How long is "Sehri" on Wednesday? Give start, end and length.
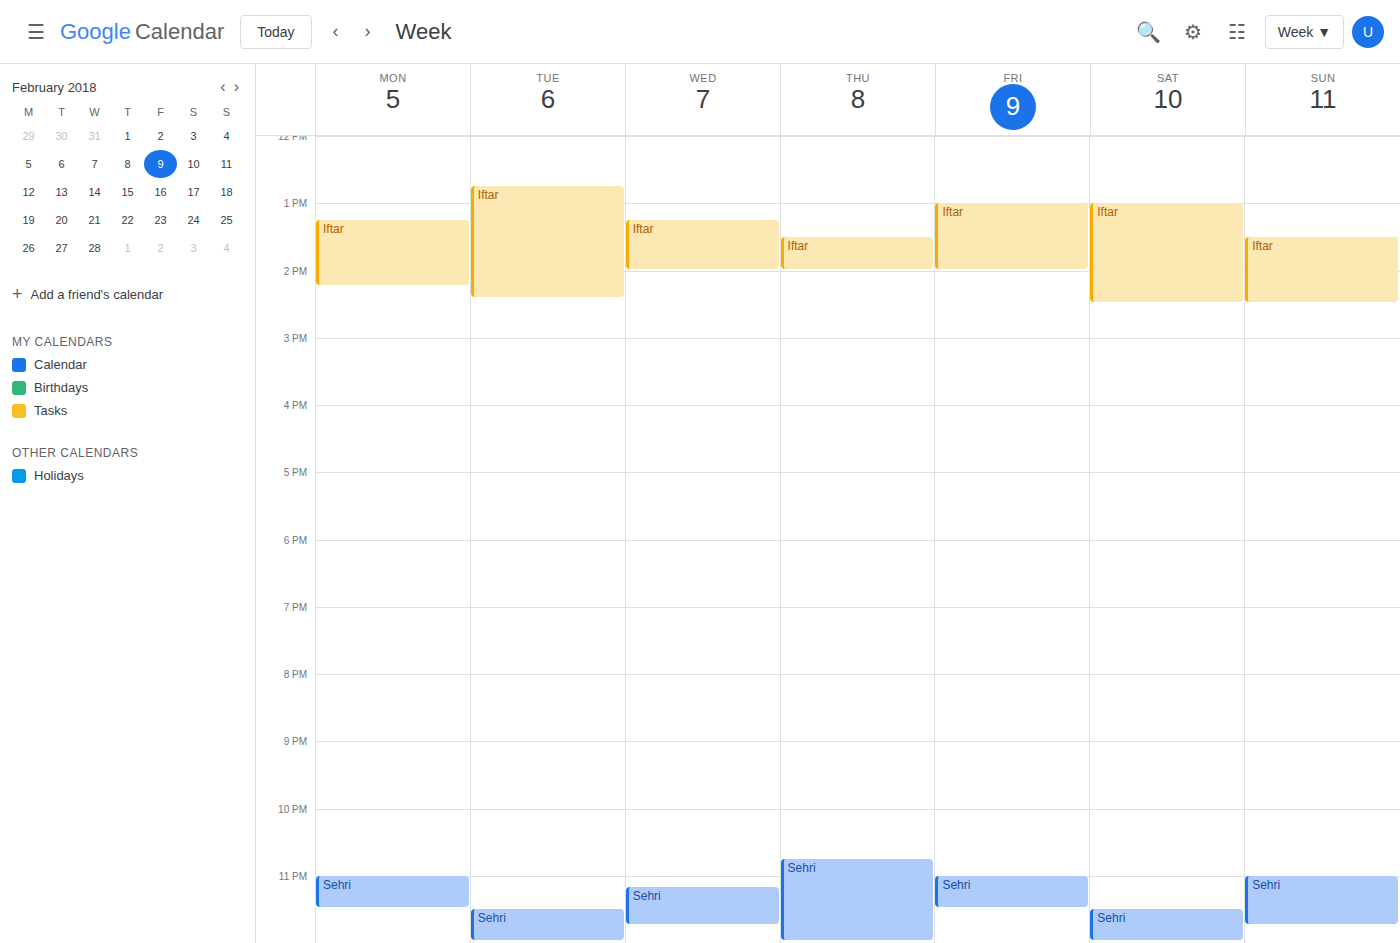
11:10 PM to 11:45 PM, 35 minutes